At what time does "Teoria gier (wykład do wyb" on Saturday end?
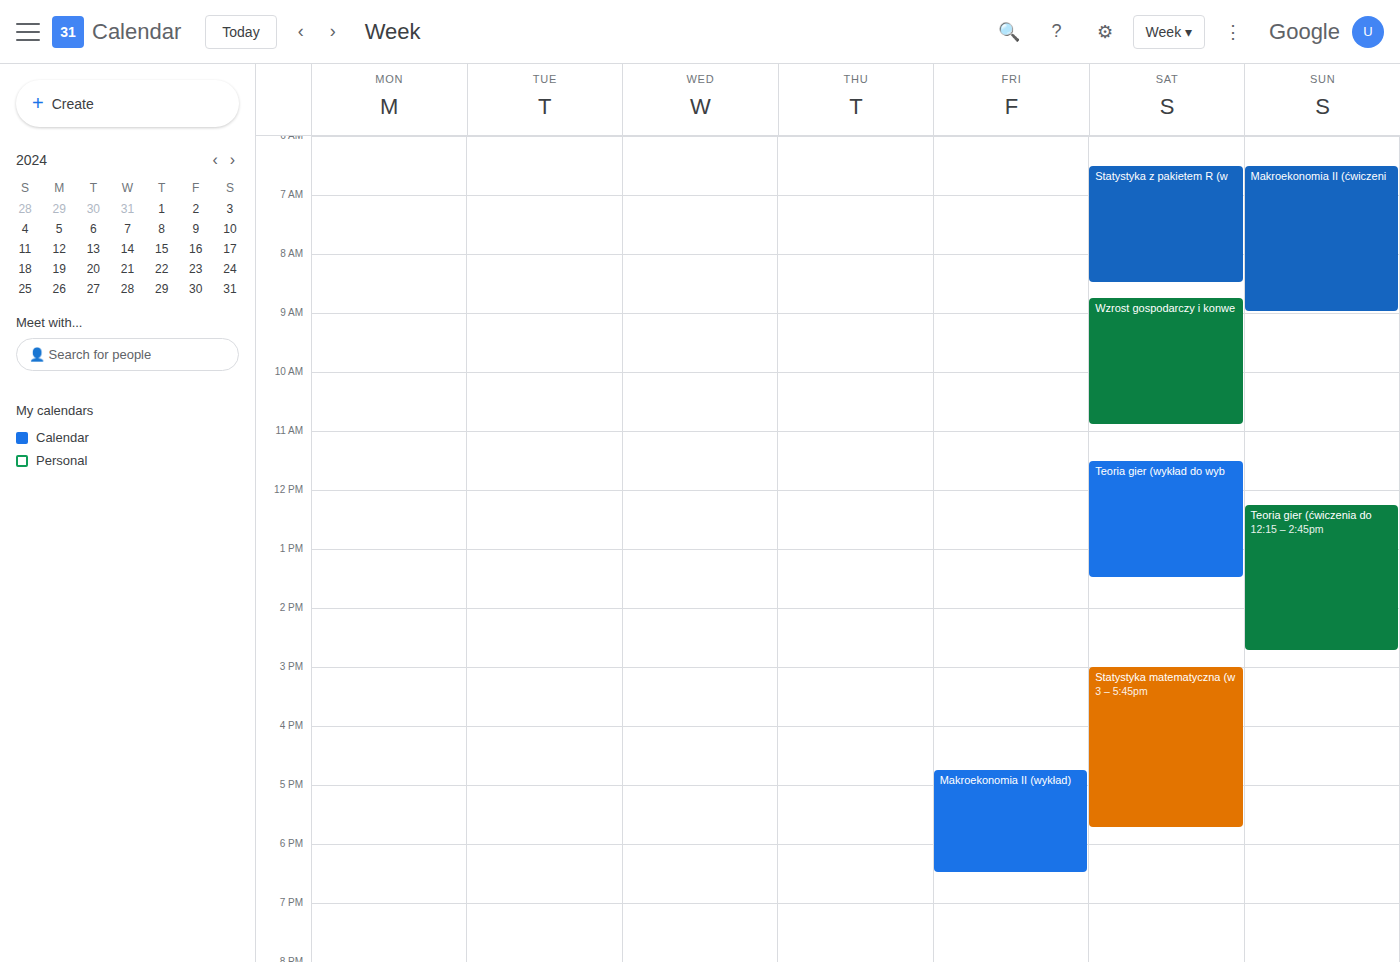
1:30 PM